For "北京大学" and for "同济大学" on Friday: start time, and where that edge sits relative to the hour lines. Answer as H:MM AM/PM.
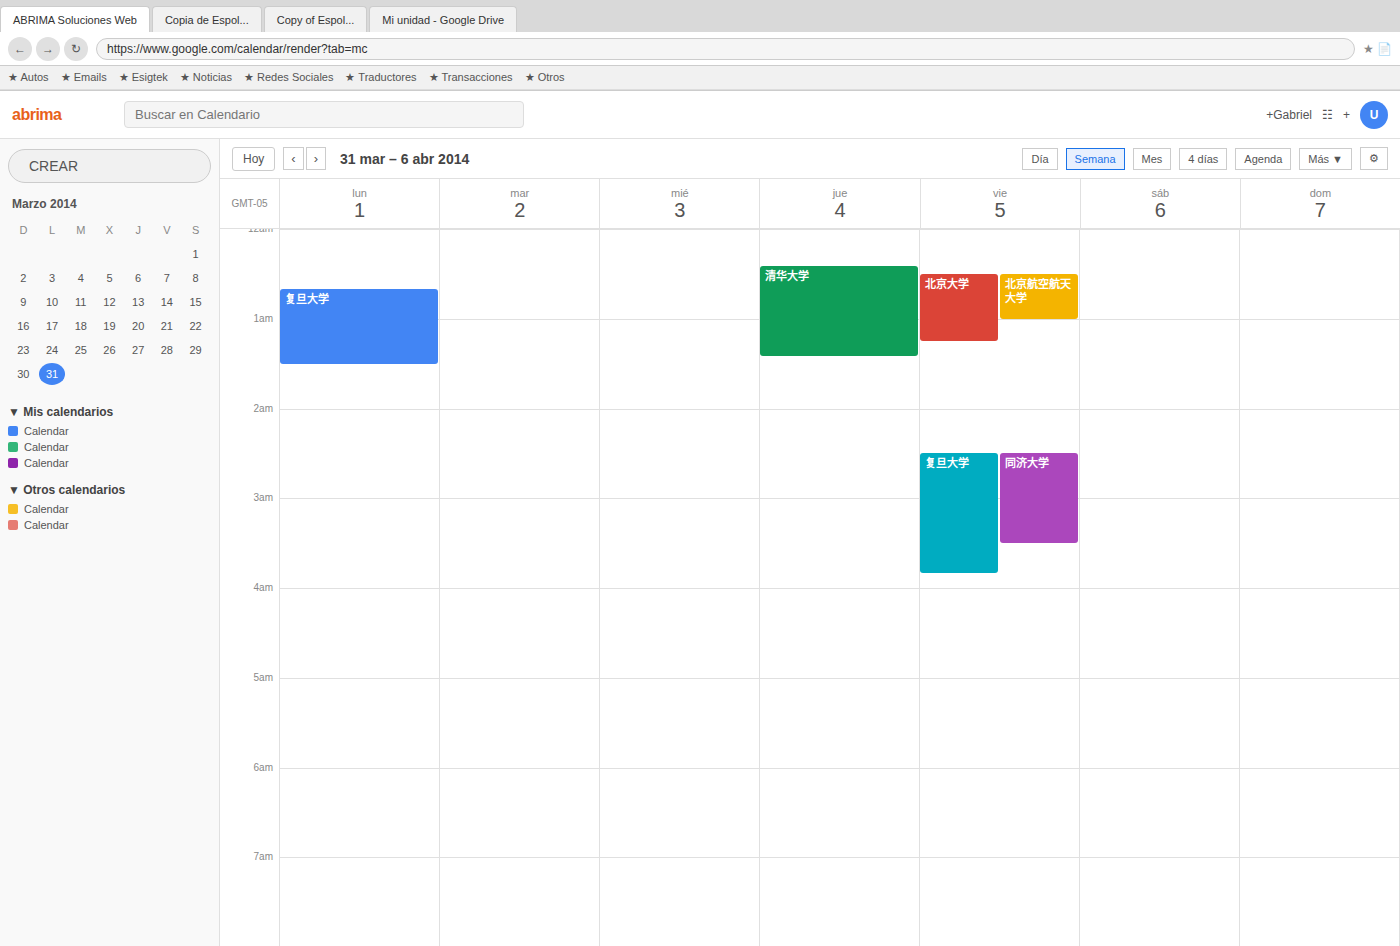
"北京大学": 12:30 AM, halfway between the 12 AM and 1 AM lines. "同济大学": 2:30 AM, halfway between the 2 AM and 3 AM lines.